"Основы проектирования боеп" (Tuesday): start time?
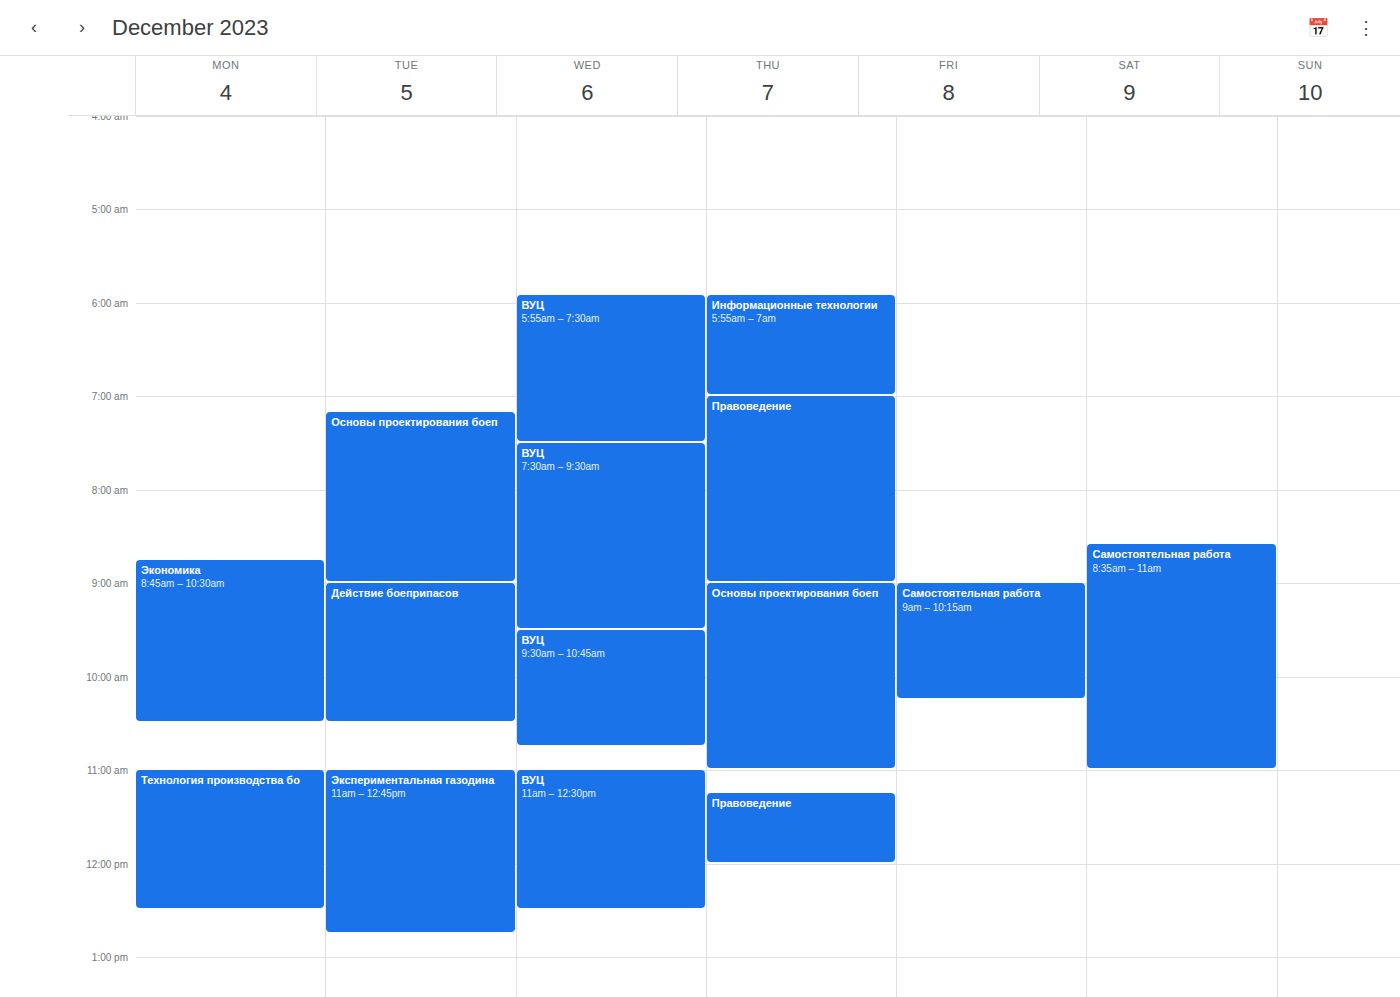
7:10 AM